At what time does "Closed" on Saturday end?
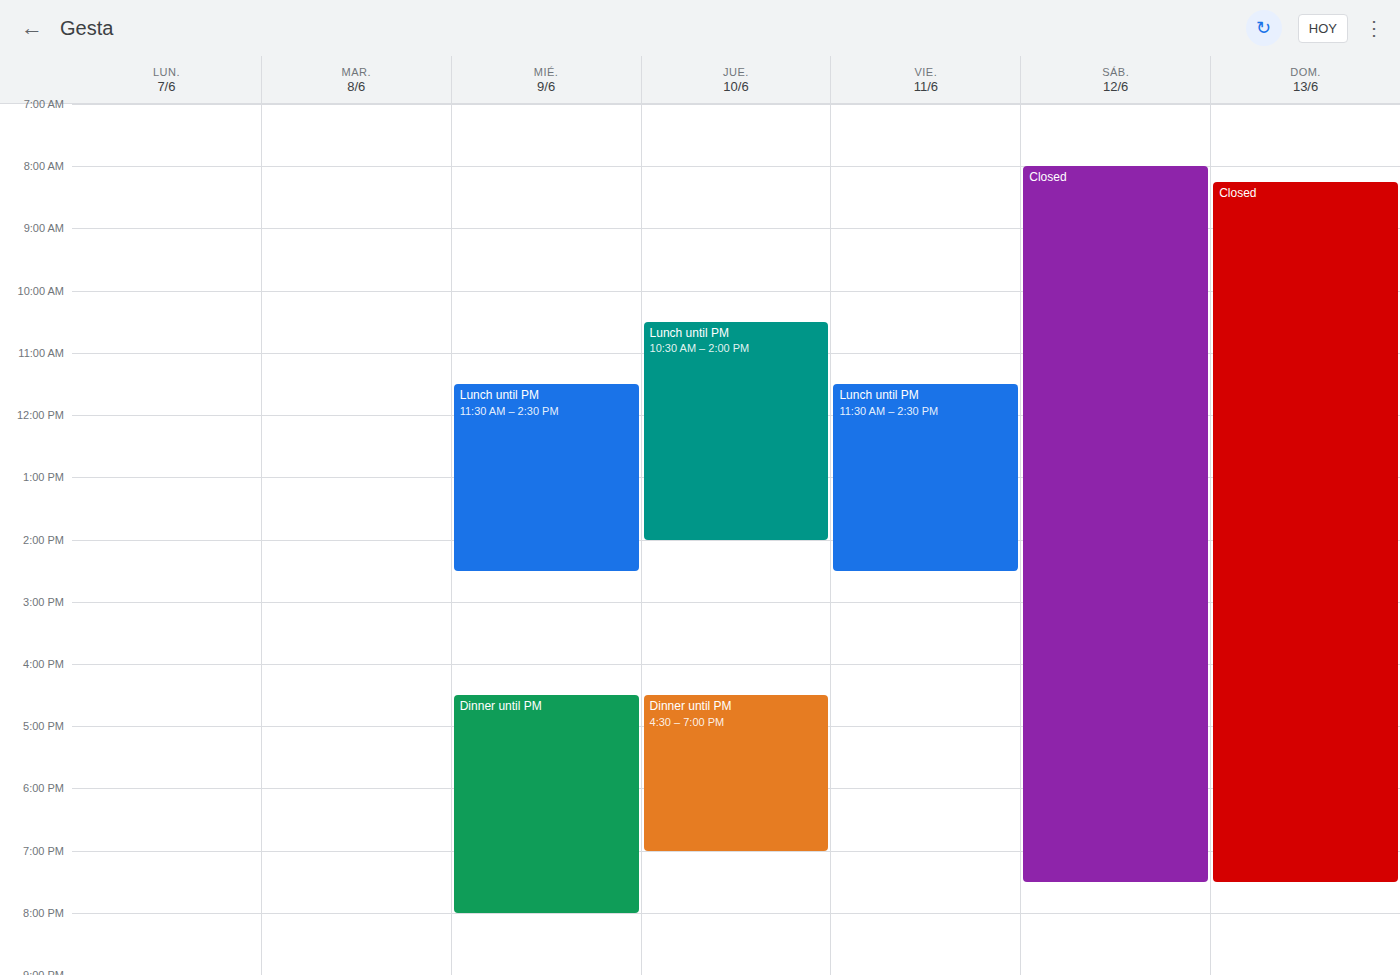
7:30 PM